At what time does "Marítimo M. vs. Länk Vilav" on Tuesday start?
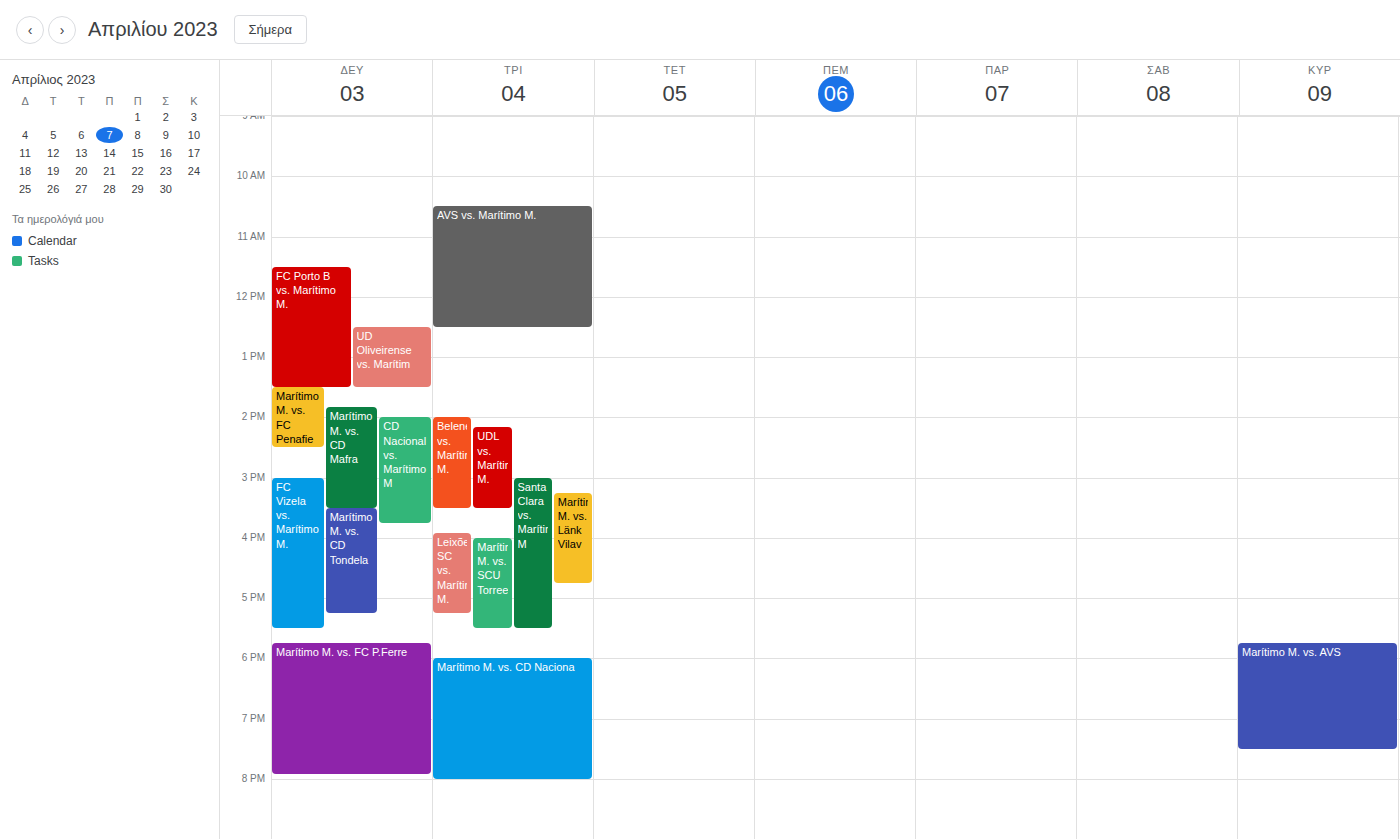
3:15 PM